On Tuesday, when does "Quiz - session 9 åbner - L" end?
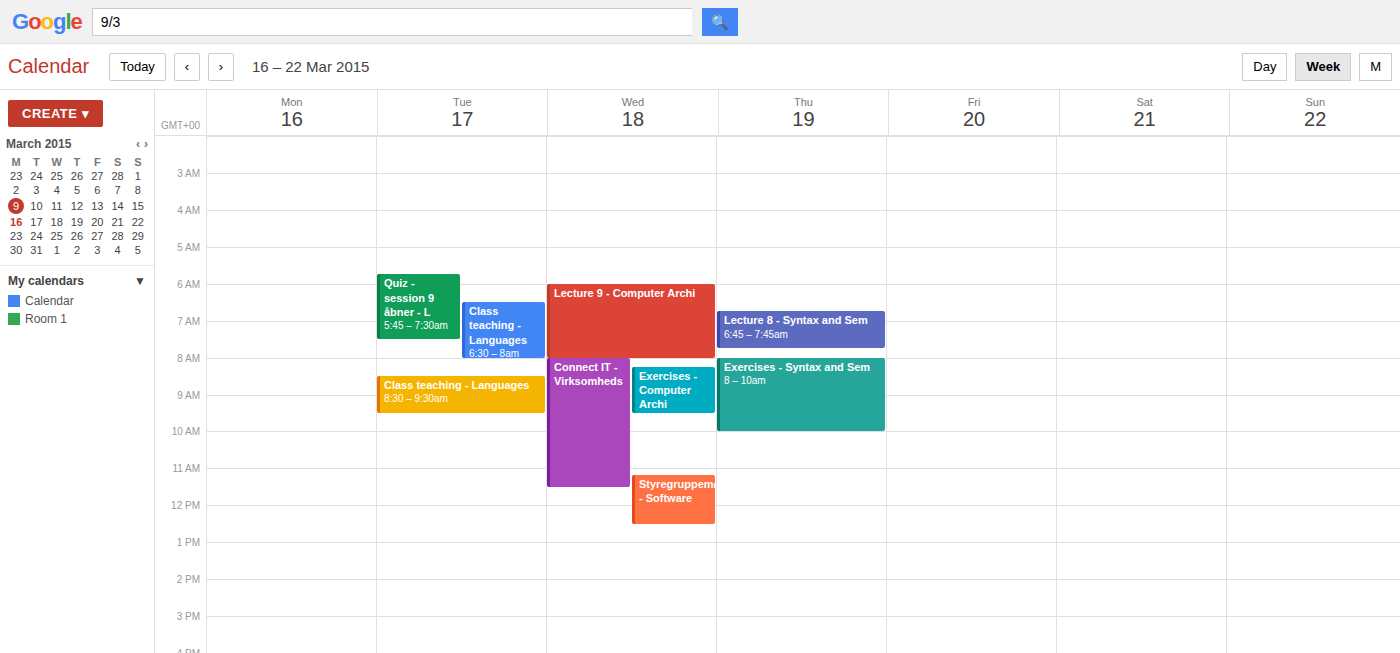
7:30 AM